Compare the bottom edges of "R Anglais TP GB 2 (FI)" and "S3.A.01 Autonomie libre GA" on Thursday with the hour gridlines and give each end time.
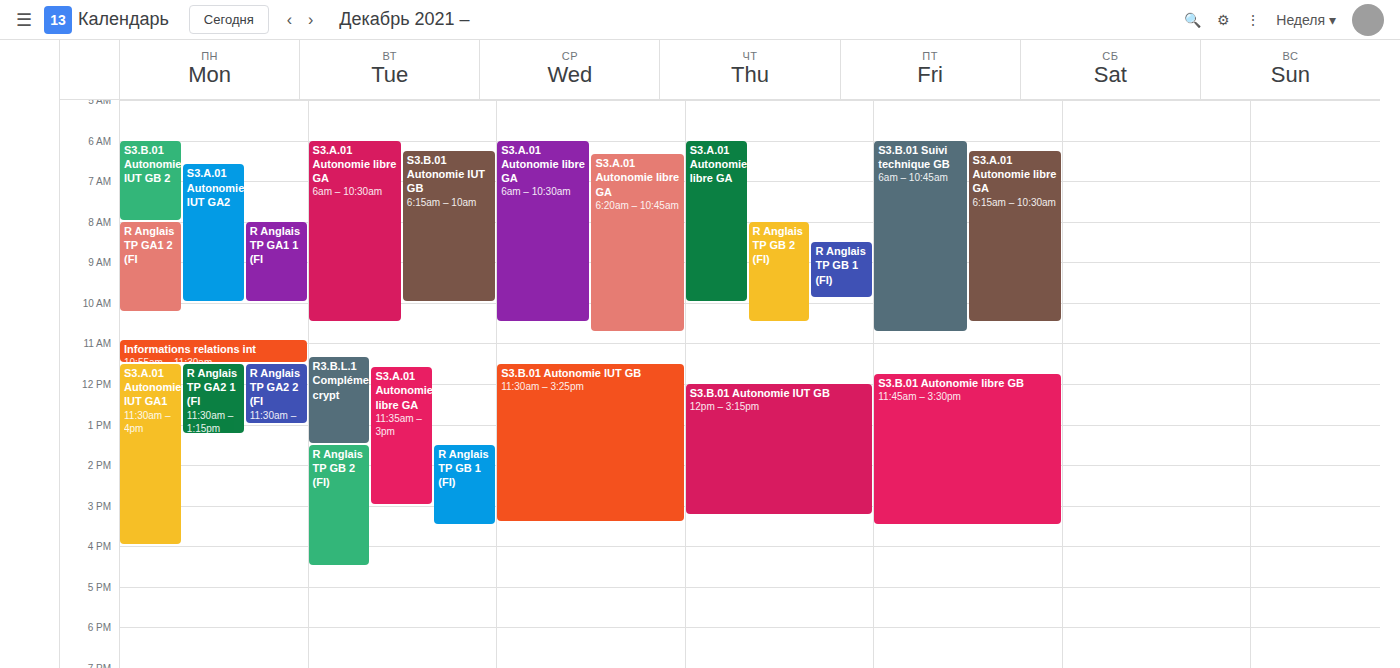
"R Anglais TP GB 2 (FI)": 10:30 AM, halfway between the 10 AM and 11 AM lines. "S3.A.01 Autonomie libre GA": 10:00 AM, exactly on the 10 AM line.